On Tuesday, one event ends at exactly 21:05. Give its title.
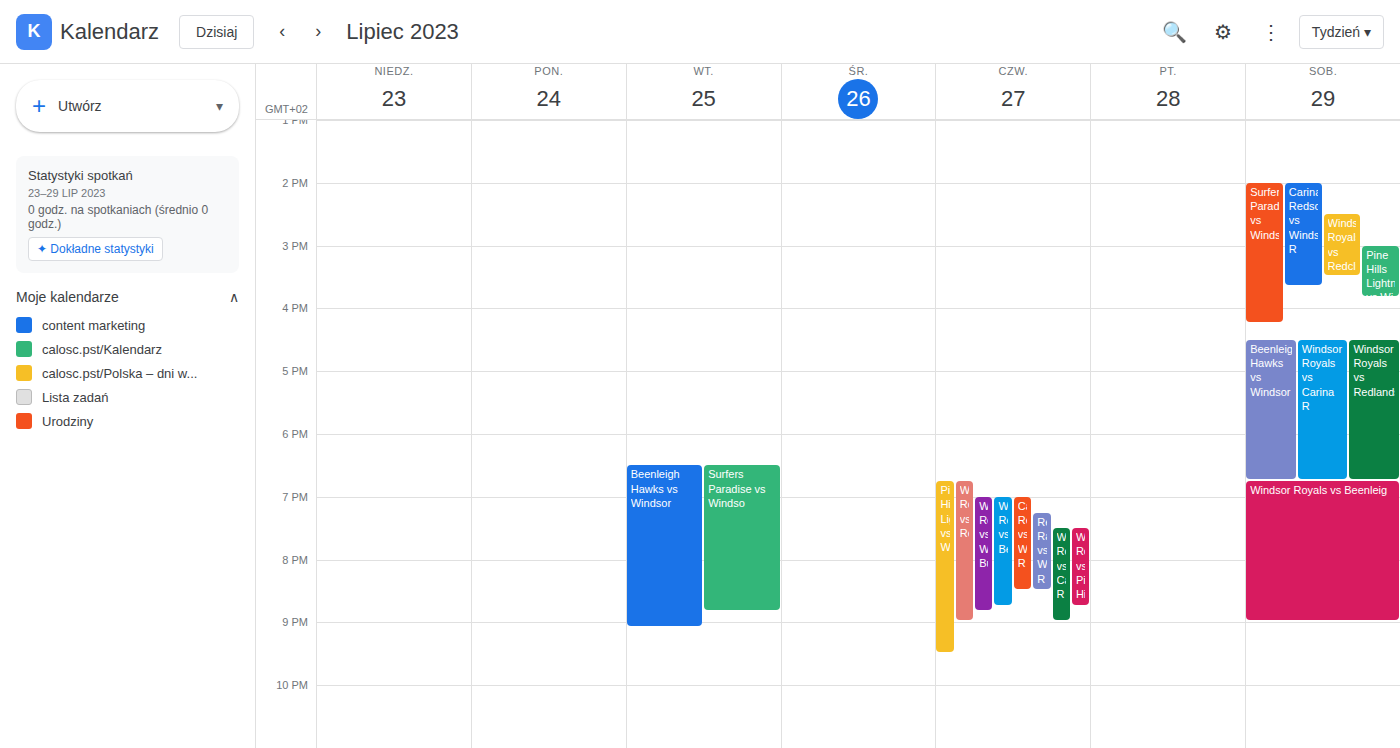
"Beenleigh Hawks vs Windsor"